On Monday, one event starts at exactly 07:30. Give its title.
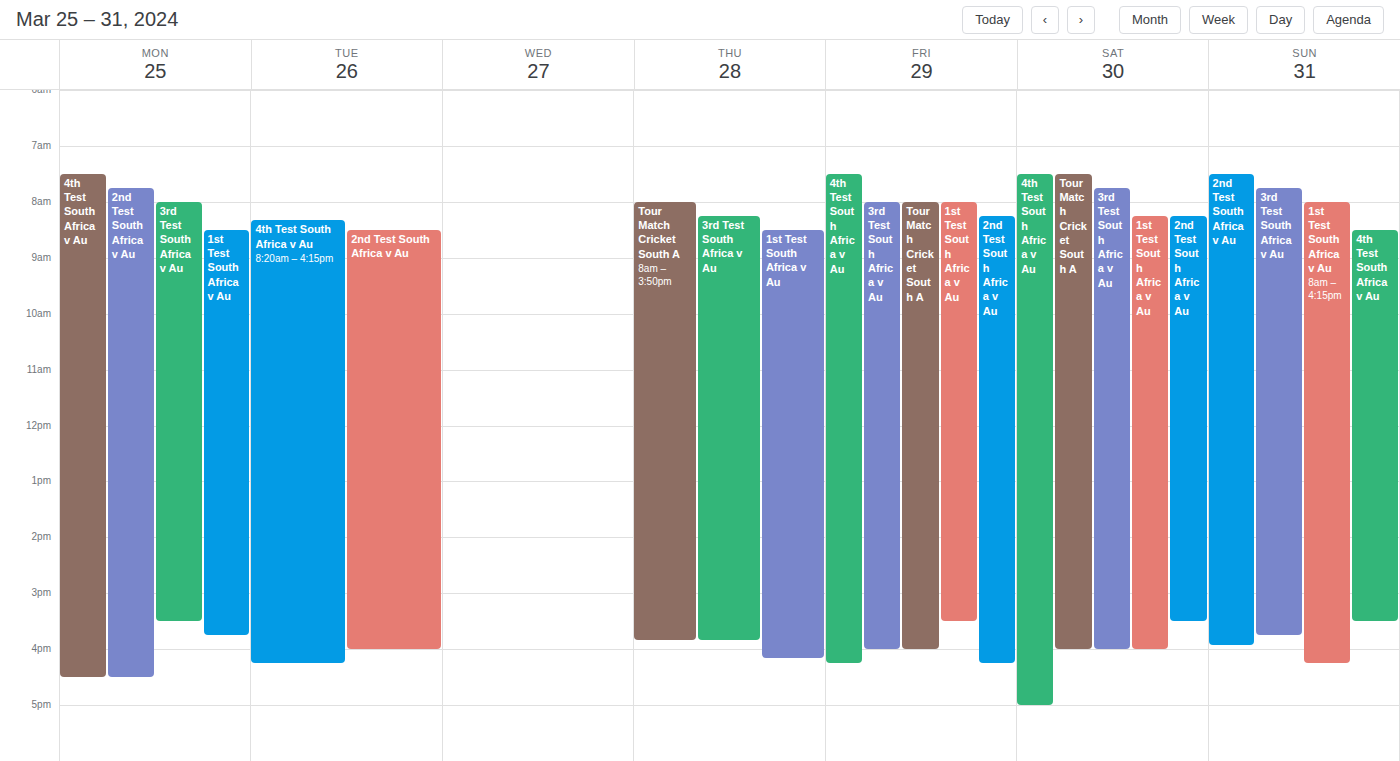
"4th Test South Africa v Au"